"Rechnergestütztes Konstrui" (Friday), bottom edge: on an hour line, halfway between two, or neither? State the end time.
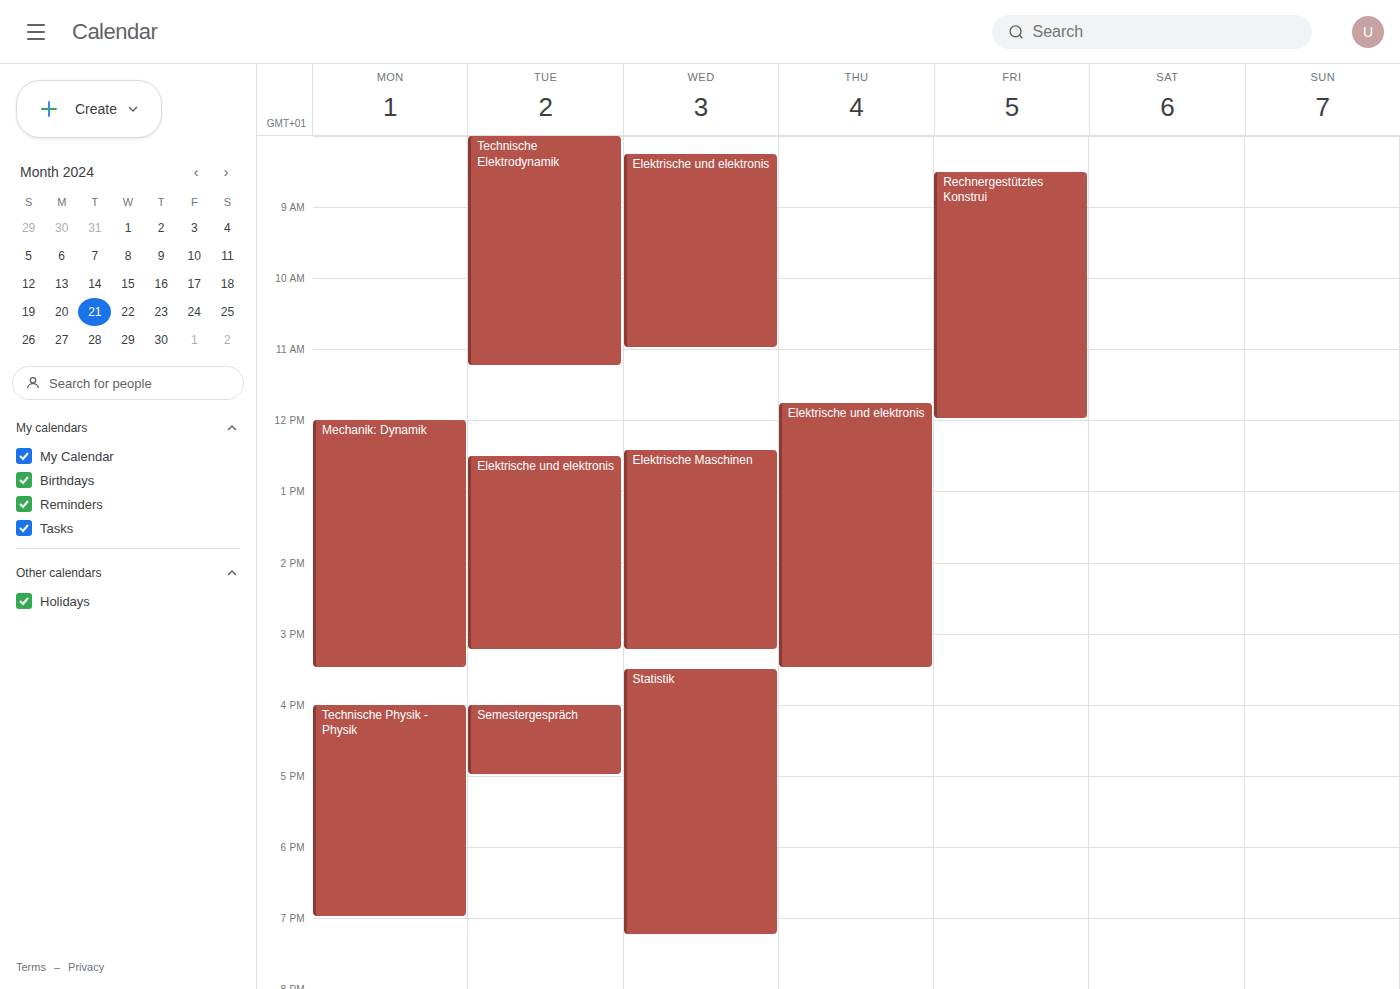
12:00 PM -- exactly on the 12 PM line.